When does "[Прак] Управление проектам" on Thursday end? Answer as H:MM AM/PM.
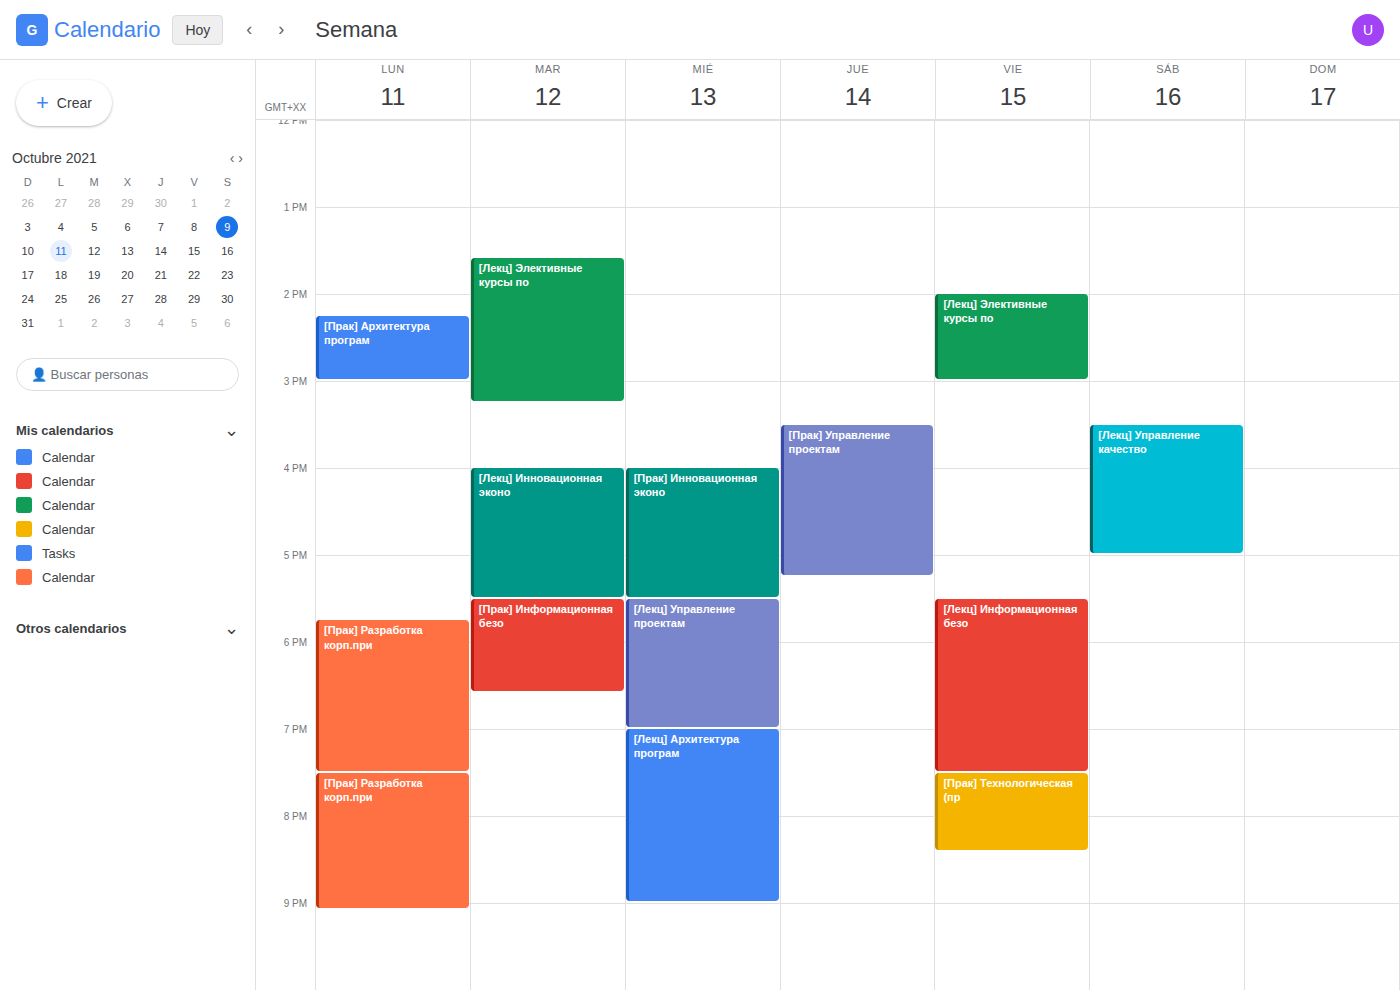
5:15 PM